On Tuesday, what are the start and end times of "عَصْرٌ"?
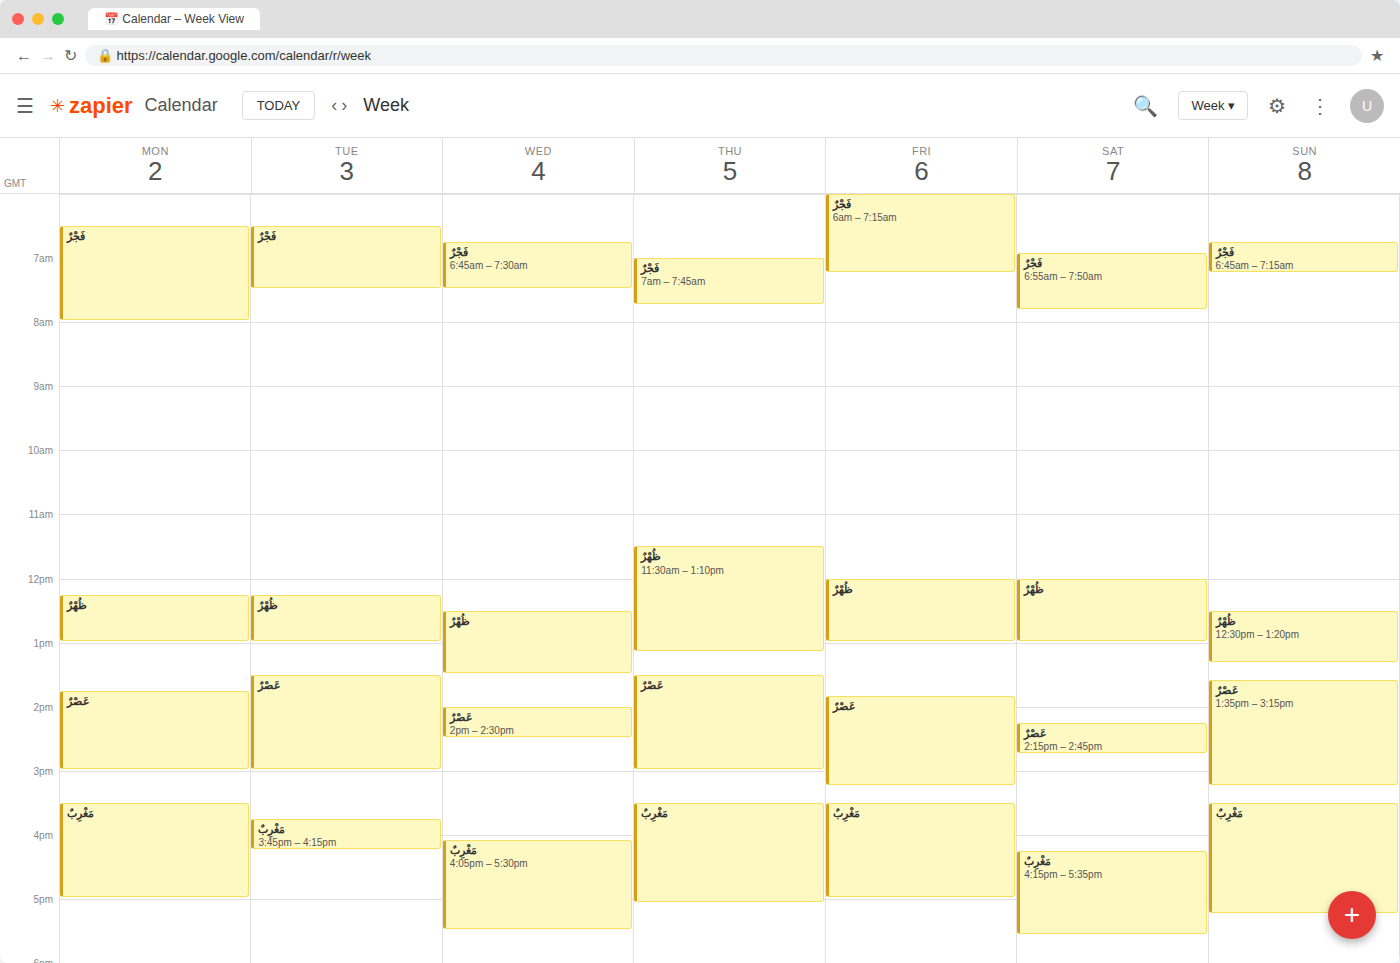
1:30 PM to 3:00 PM